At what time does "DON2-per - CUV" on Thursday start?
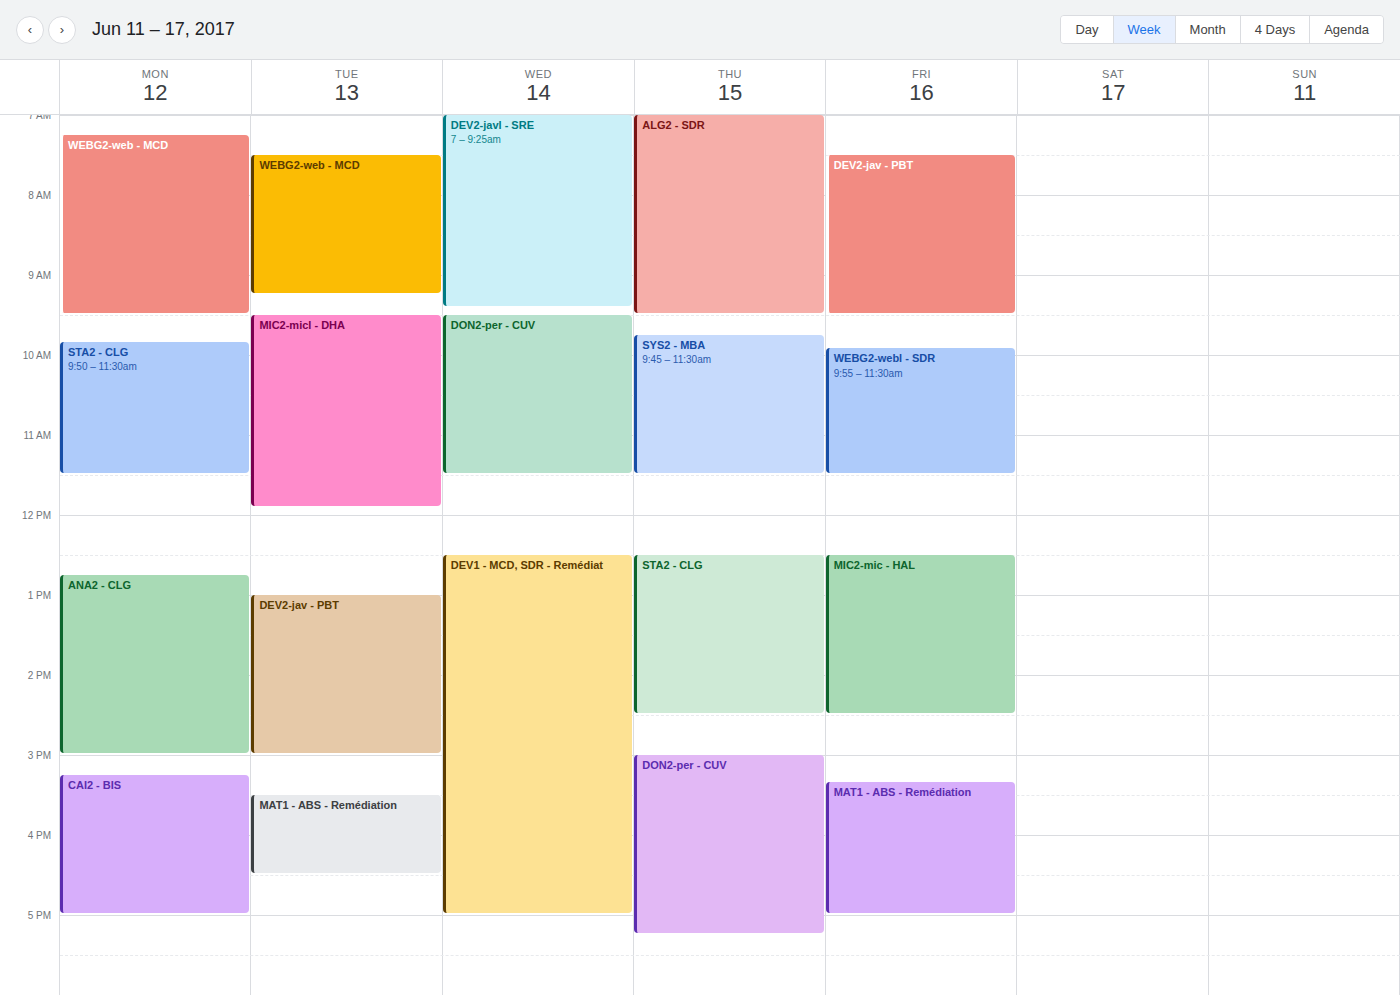
15:00